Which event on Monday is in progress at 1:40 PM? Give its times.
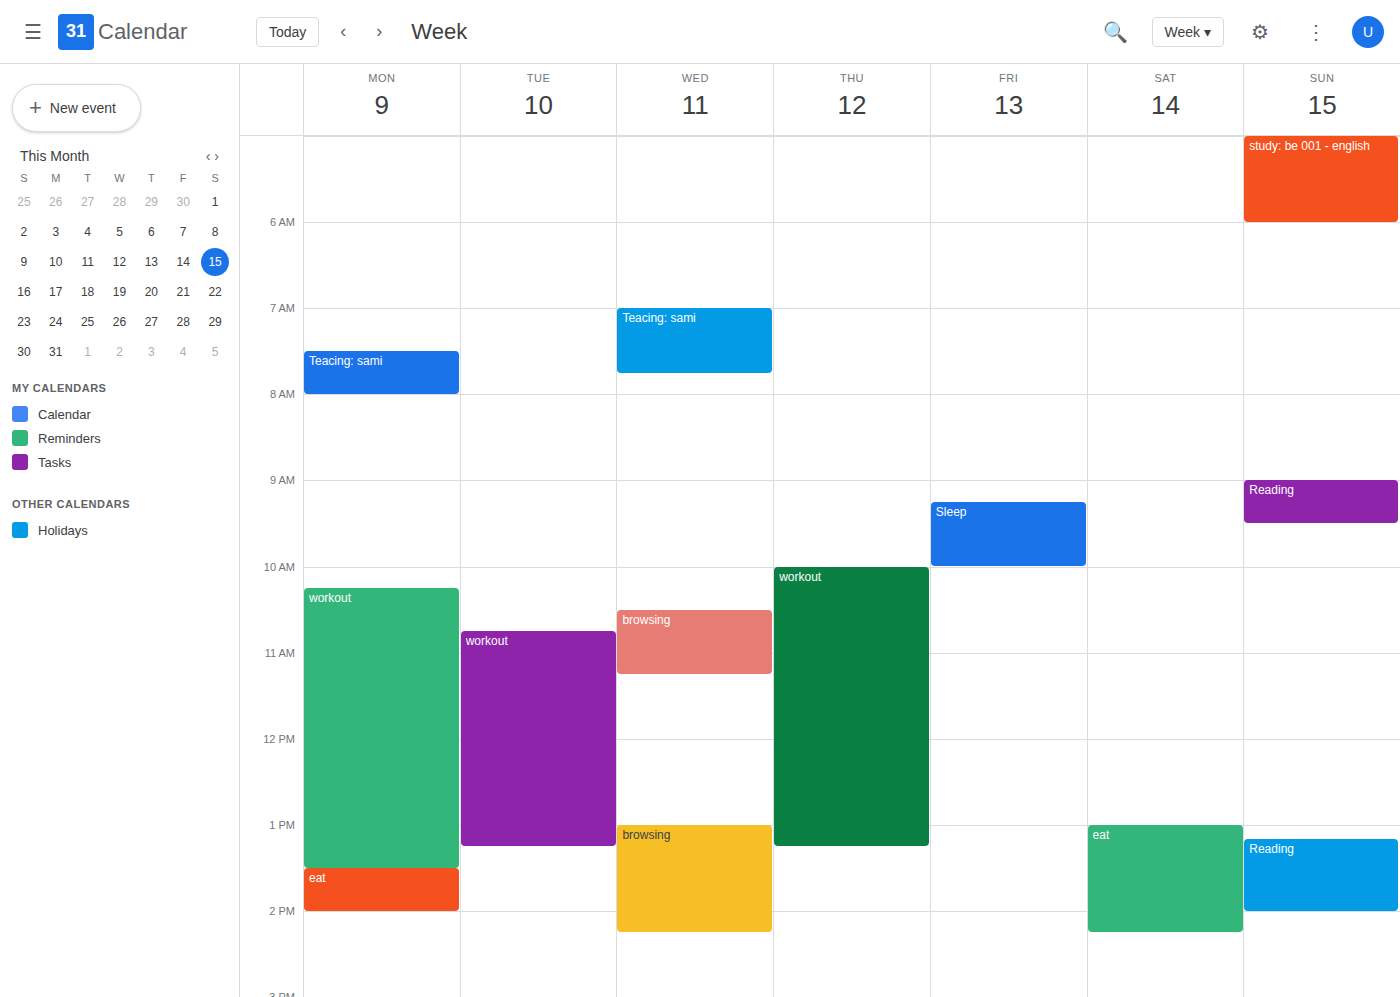
"eat", 1:30 PM to 2:00 PM